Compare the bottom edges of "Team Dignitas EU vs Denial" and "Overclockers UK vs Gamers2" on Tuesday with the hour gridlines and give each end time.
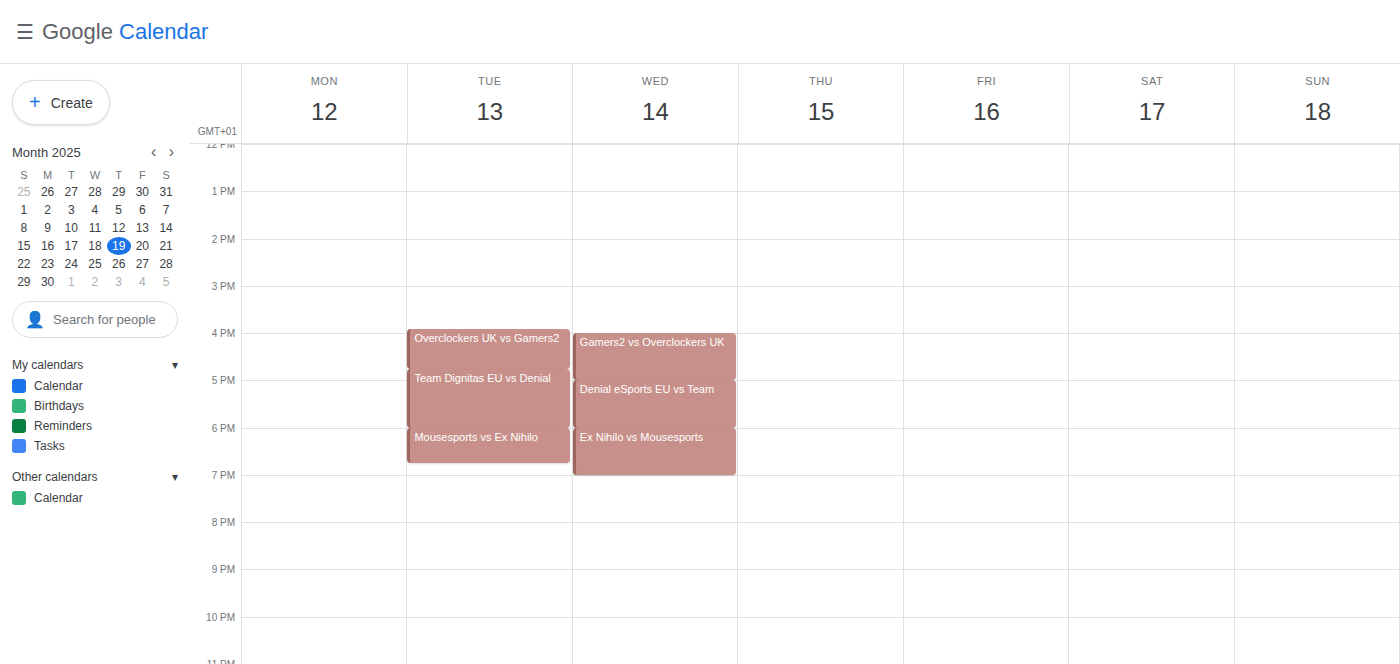
"Team Dignitas EU vs Denial": 6:00 PM, exactly on the 6 PM line. "Overclockers UK vs Gamers2": 4:45 PM, neither: three quarters of the way from the 4 PM line to the 5 PM line.